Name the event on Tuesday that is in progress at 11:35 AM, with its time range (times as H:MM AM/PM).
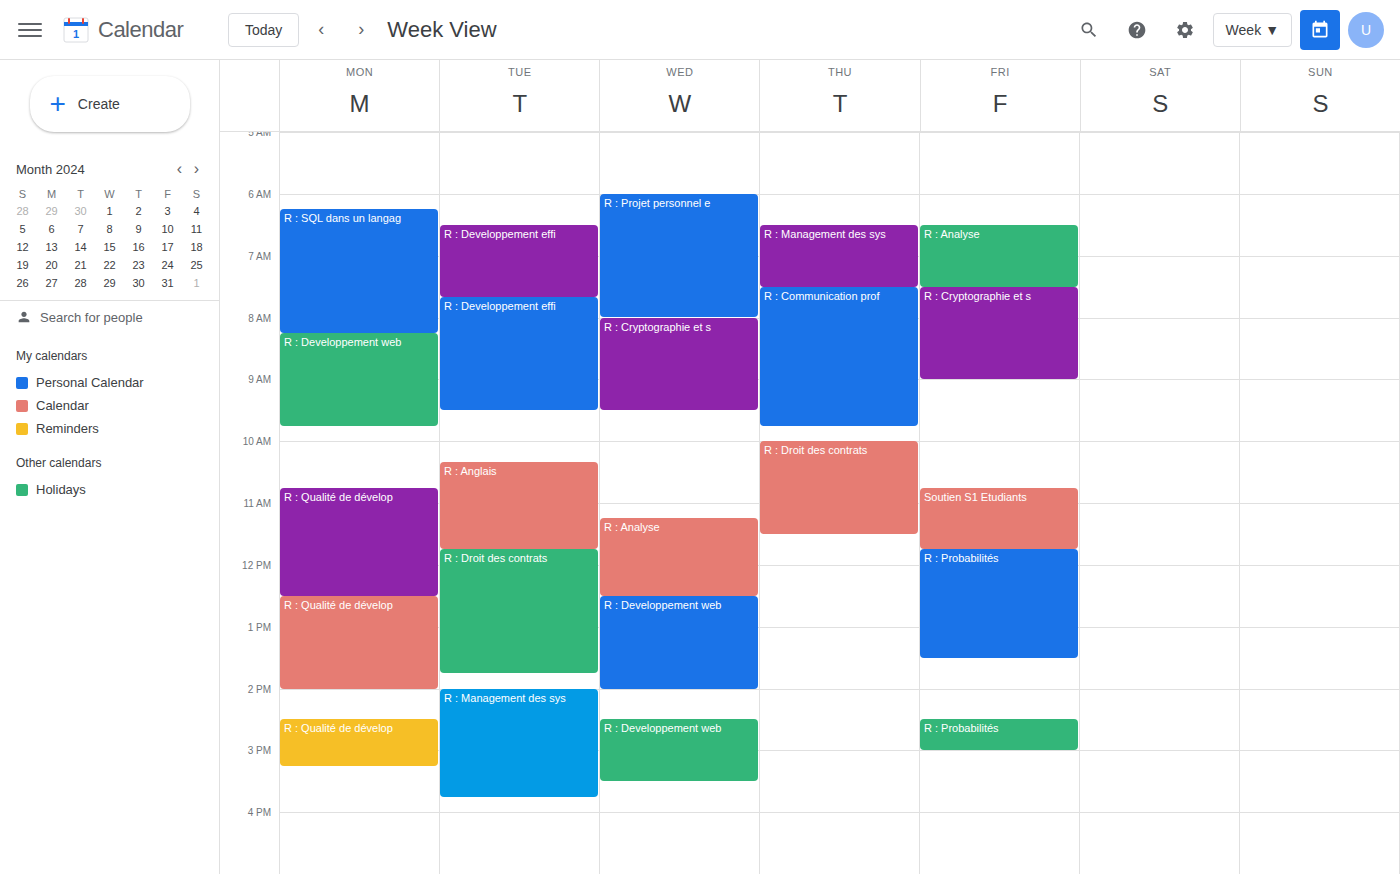
"R : Anglais", 10:20 AM to 11:45 AM